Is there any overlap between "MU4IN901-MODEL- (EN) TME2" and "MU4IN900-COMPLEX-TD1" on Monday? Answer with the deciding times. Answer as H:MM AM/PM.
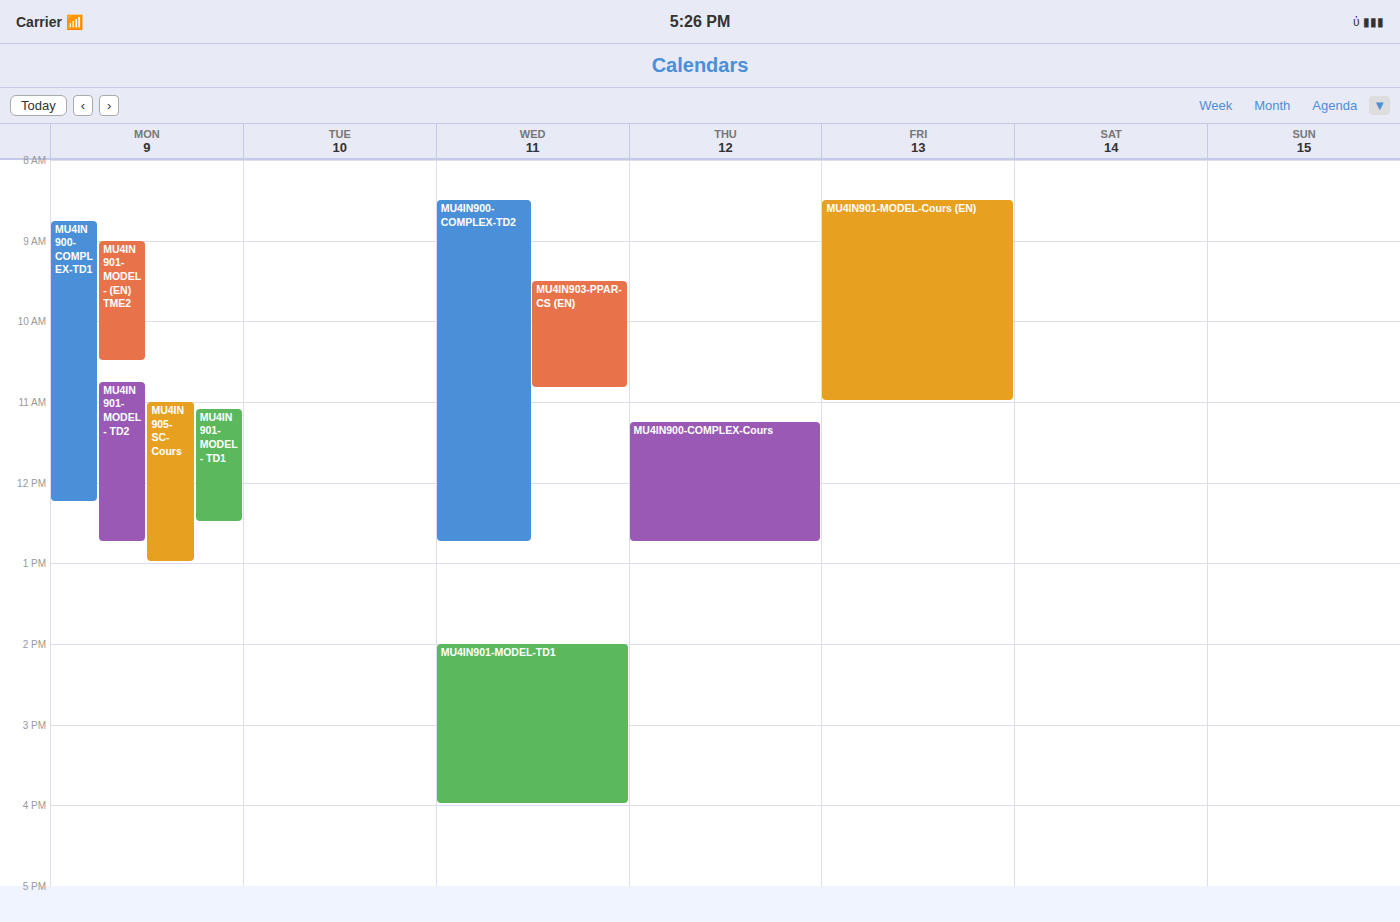
"MU4IN901-MODEL- (EN) TME2" runs 9:00 AM to 10:30 AM, inside "MU4IN900-COMPLEX-TD1" -- they overlap.